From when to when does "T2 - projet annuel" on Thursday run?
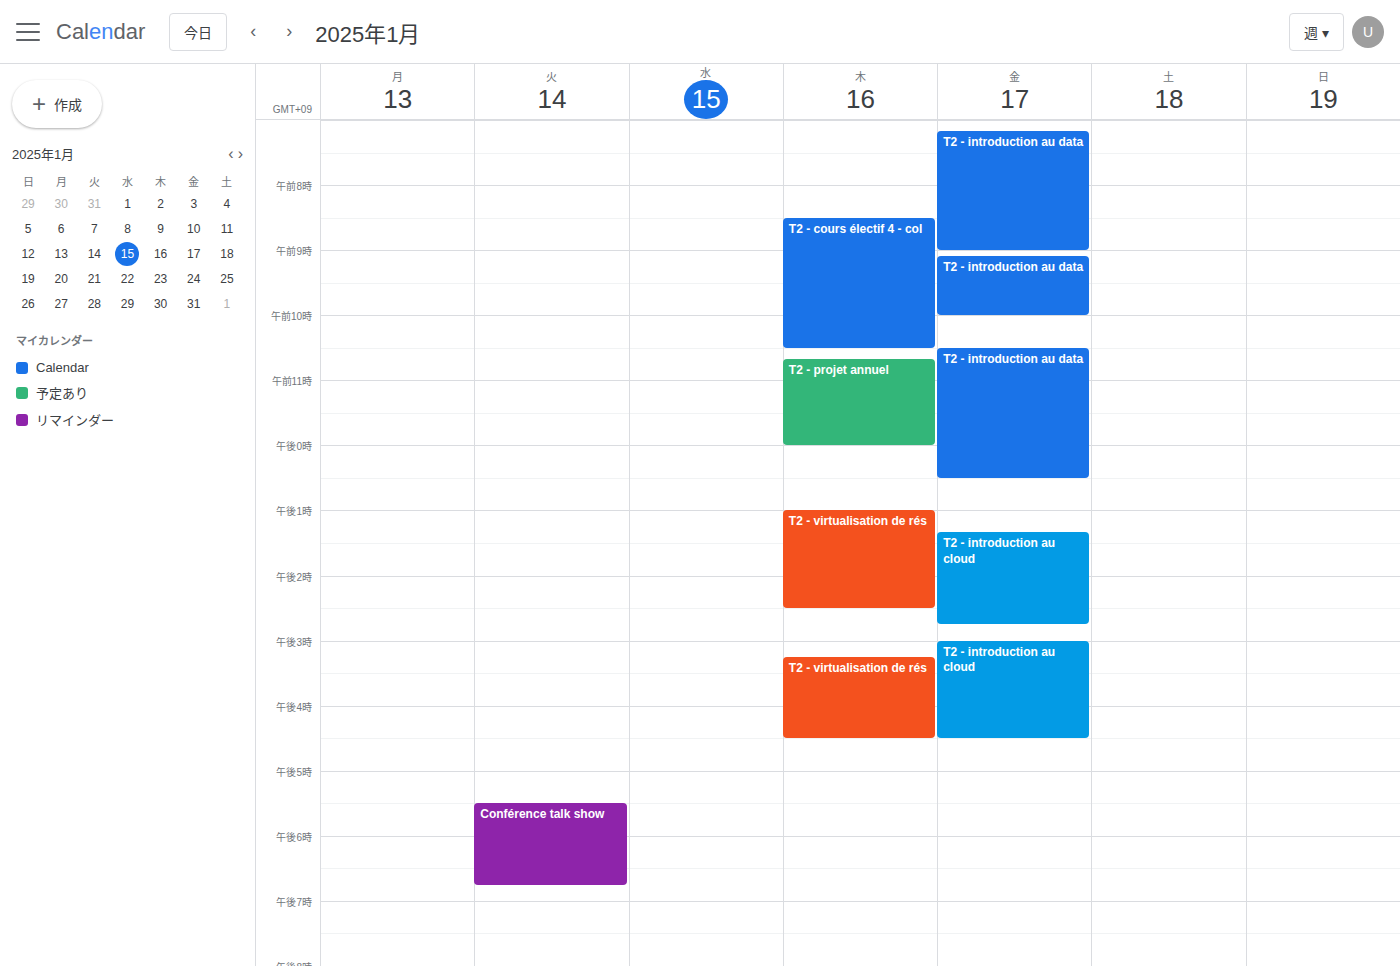
10:40 to 12:00